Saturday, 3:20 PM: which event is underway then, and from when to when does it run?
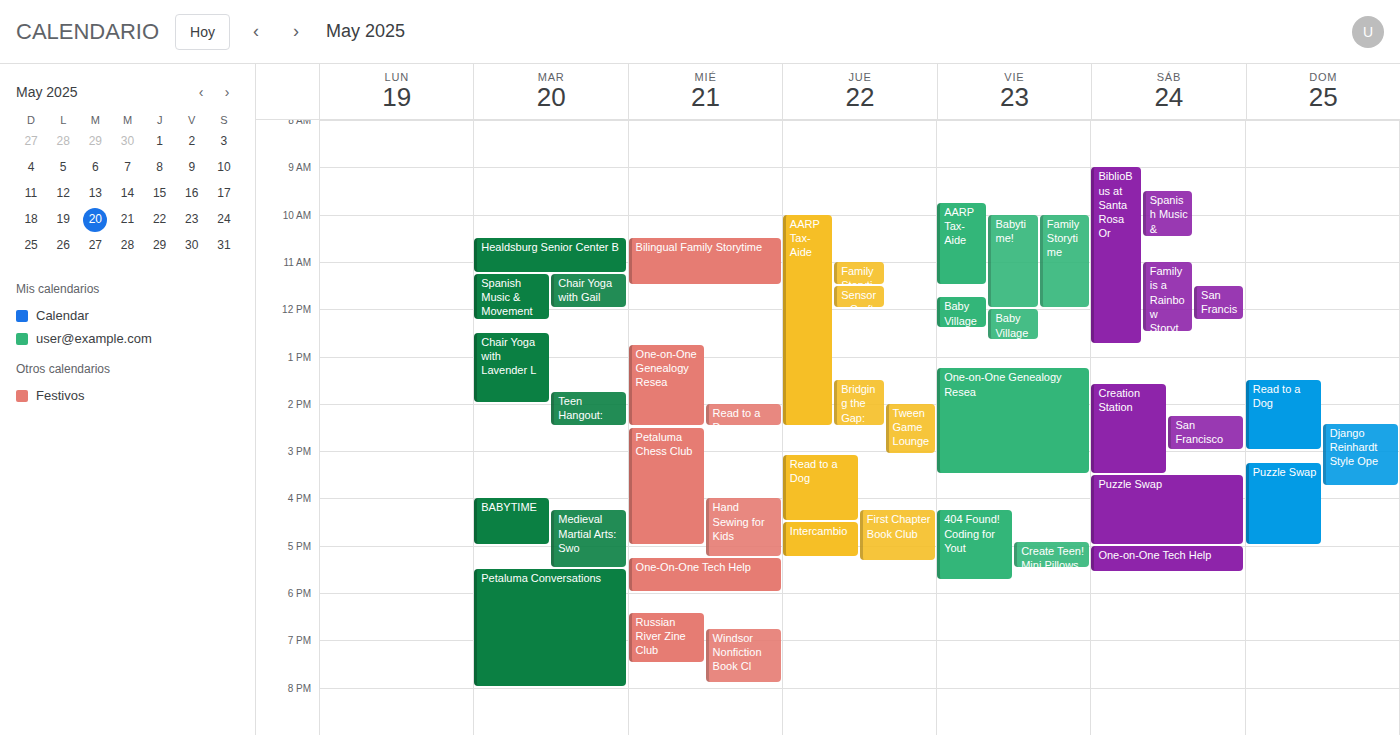
"Creation Station", 1:35 PM to 3:30 PM